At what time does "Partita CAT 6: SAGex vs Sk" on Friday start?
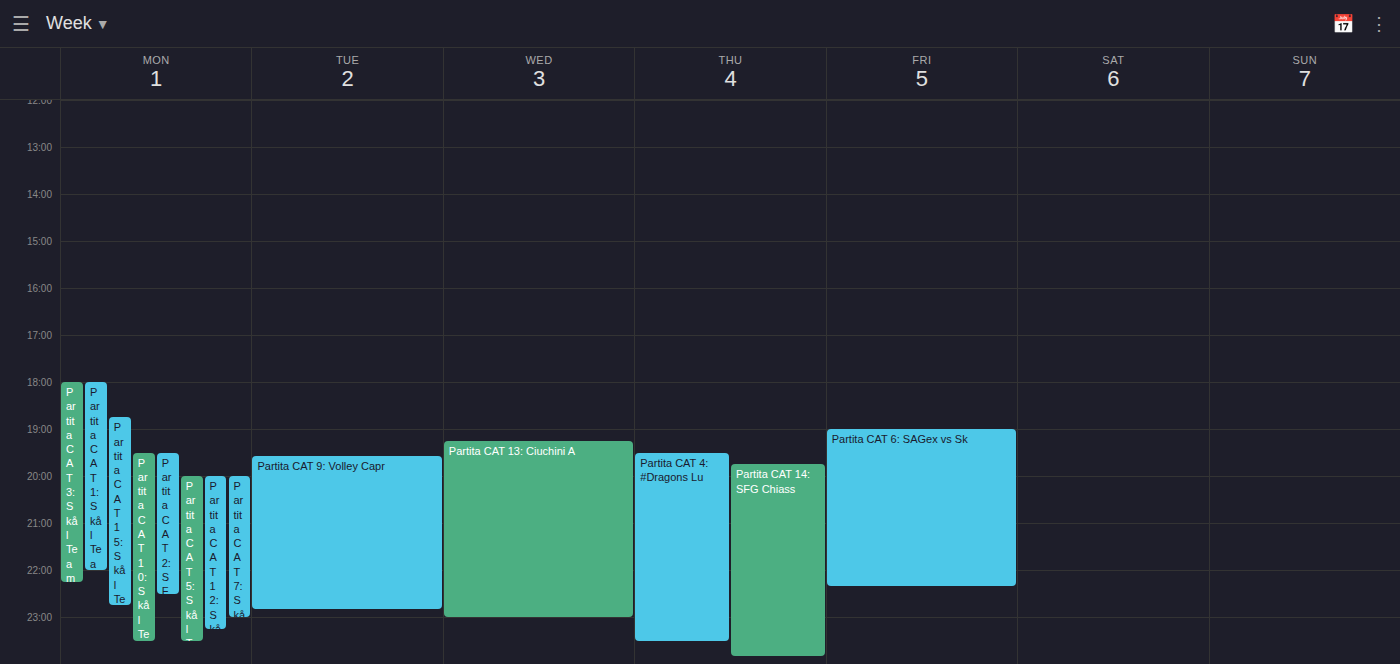
7:00 PM